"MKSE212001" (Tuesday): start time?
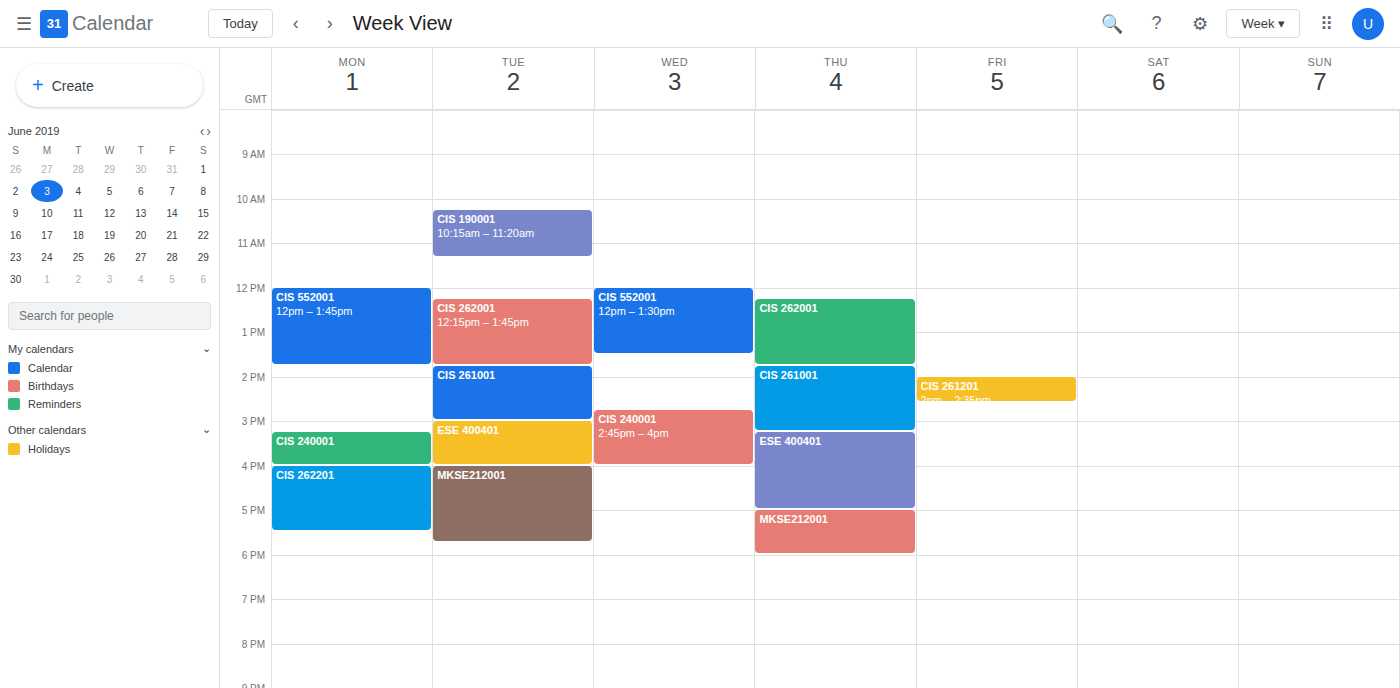
16:00